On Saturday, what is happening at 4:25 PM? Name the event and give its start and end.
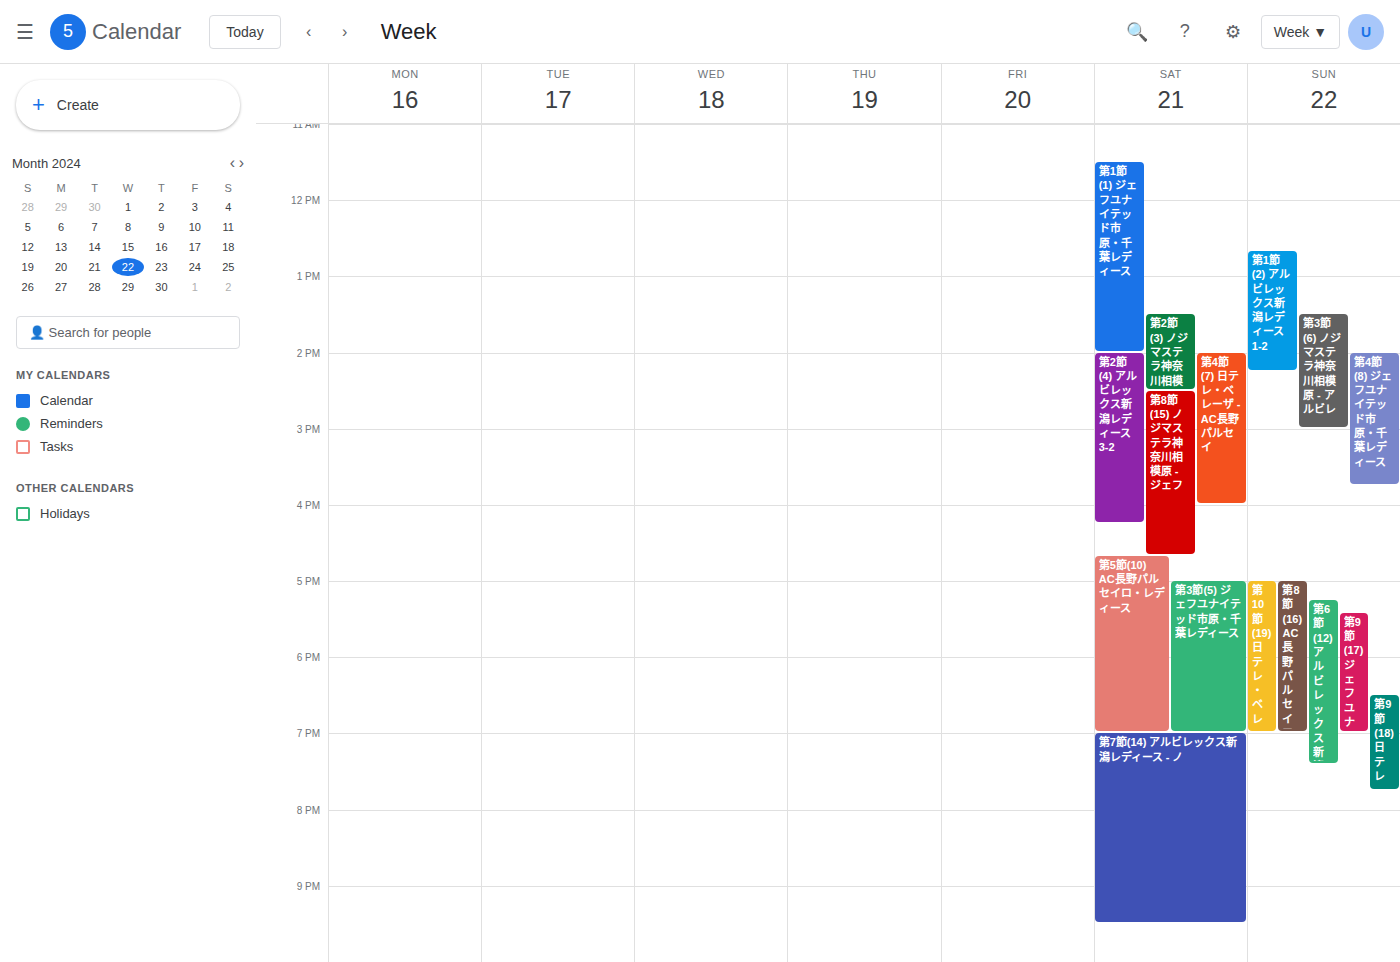
"第8節(15) ノジマステラ神奈川相模原 - ジェフ", 2:30 PM to 4:40 PM